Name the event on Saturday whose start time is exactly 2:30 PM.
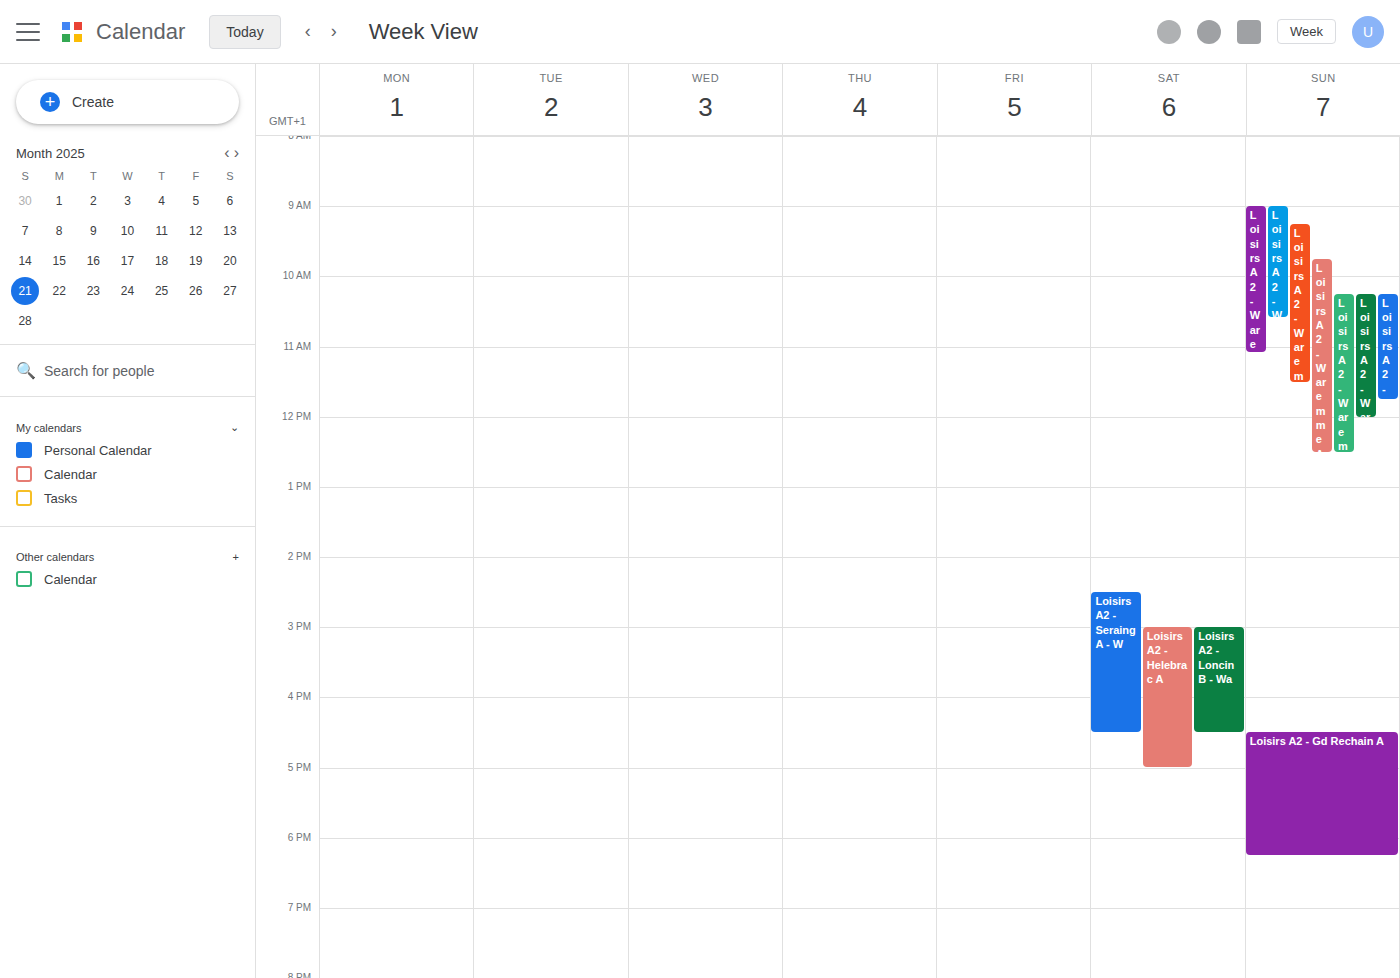
"Loisirs A2 - Seraing A - W"